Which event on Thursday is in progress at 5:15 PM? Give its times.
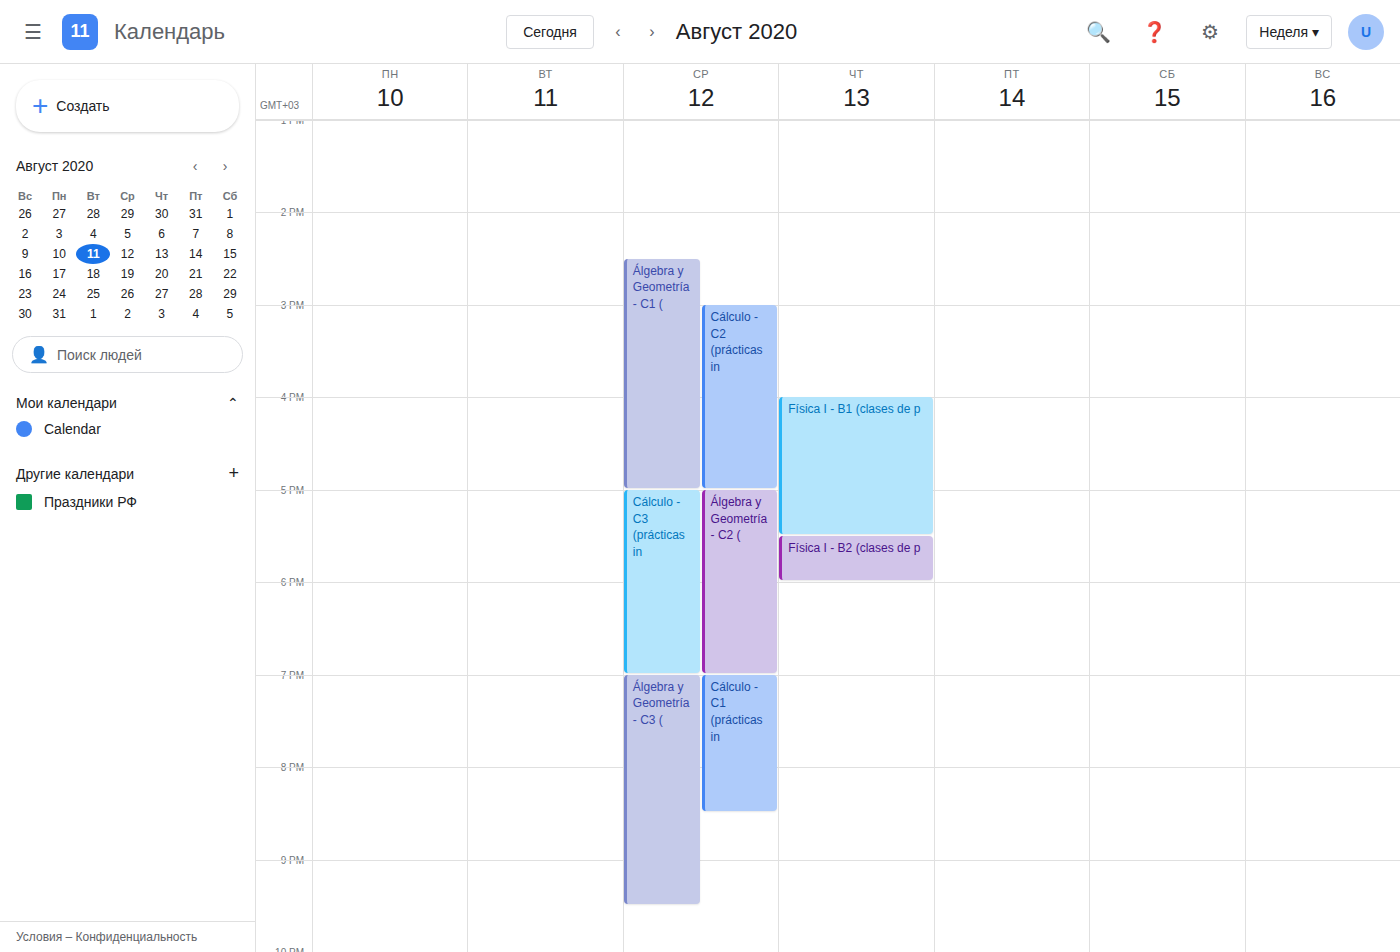
"Física I - B1 (clases de p", 4:00 PM to 5:30 PM